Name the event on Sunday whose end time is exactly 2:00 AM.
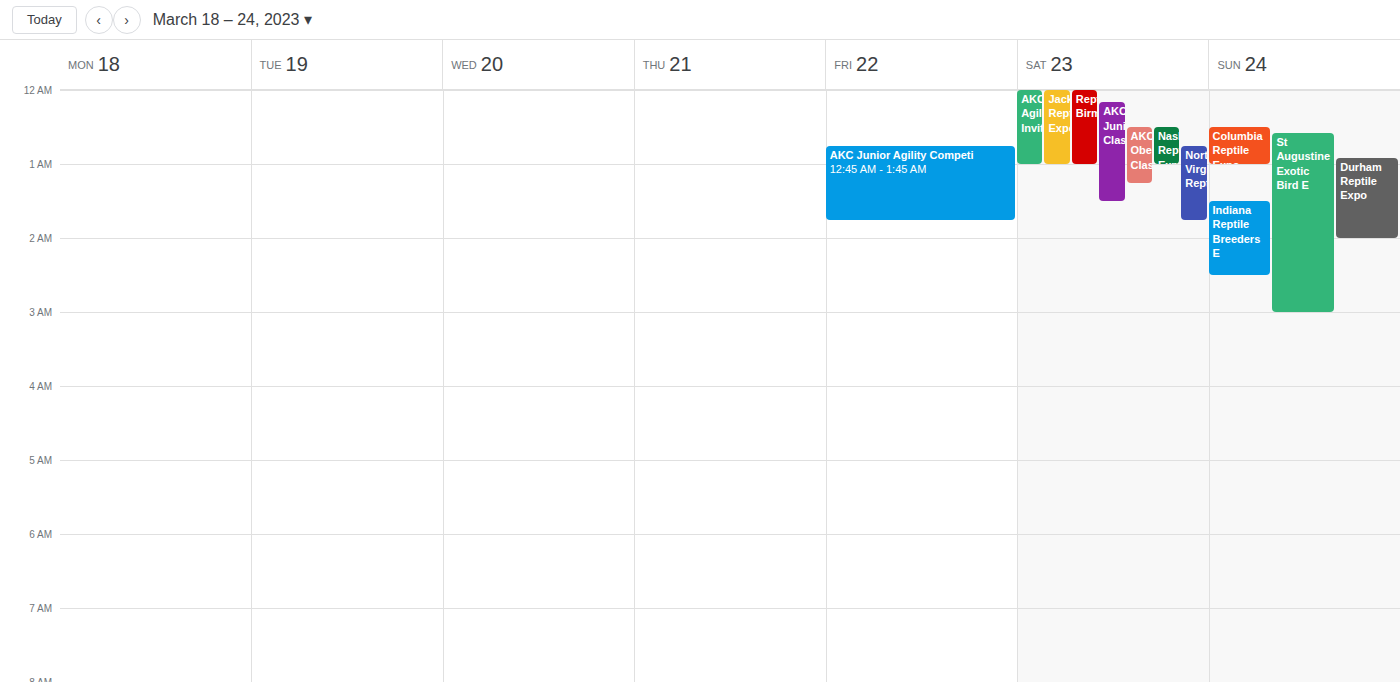
"Durham Reptile Expo"